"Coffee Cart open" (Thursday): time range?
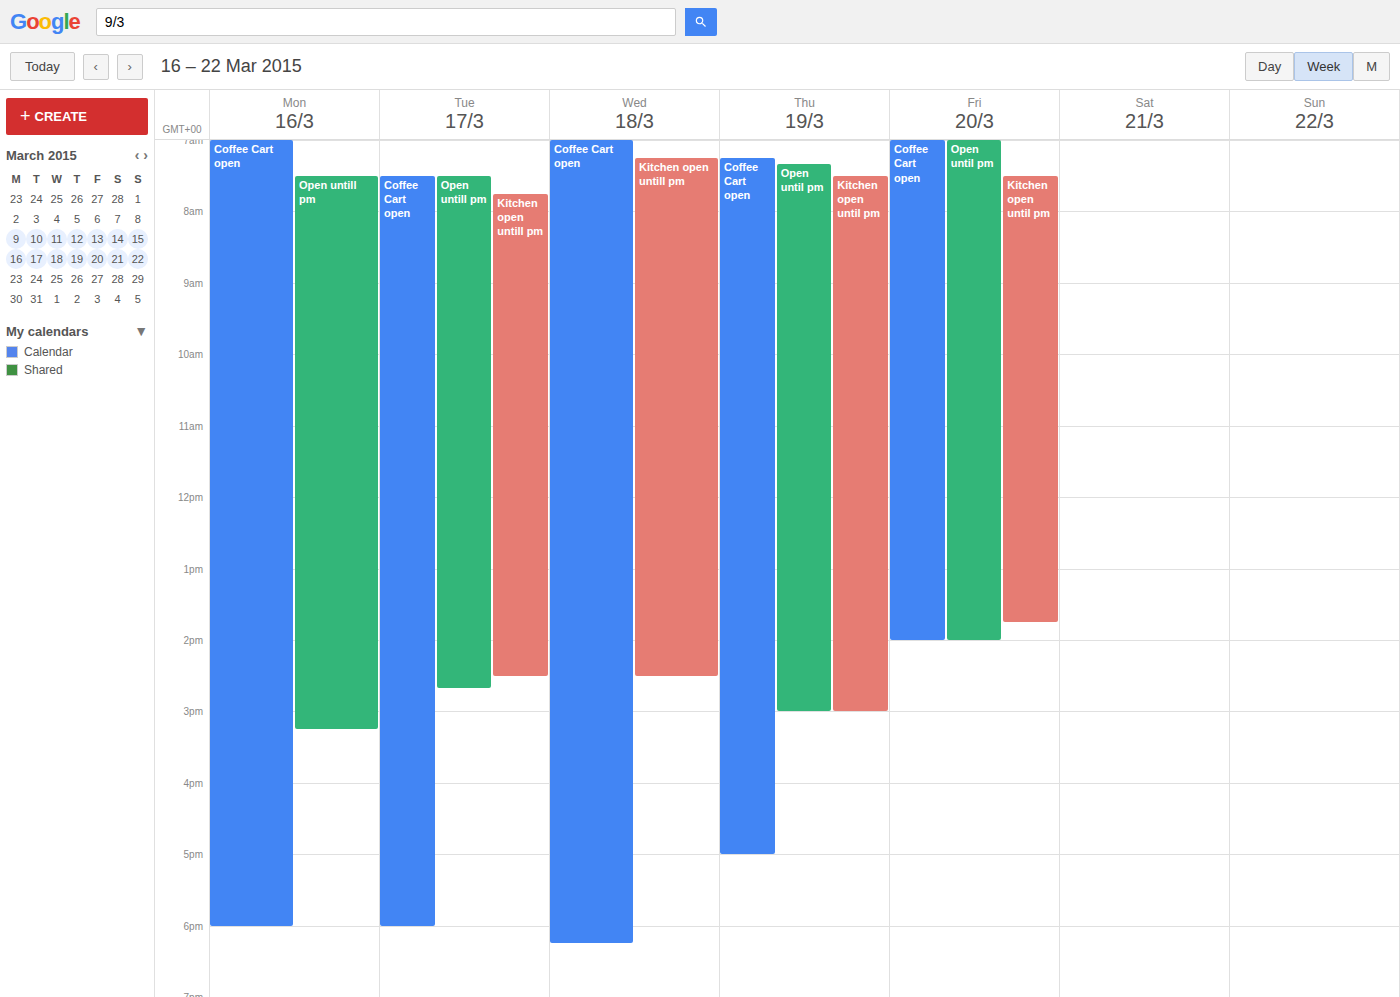
7:15 AM to 5:00 PM